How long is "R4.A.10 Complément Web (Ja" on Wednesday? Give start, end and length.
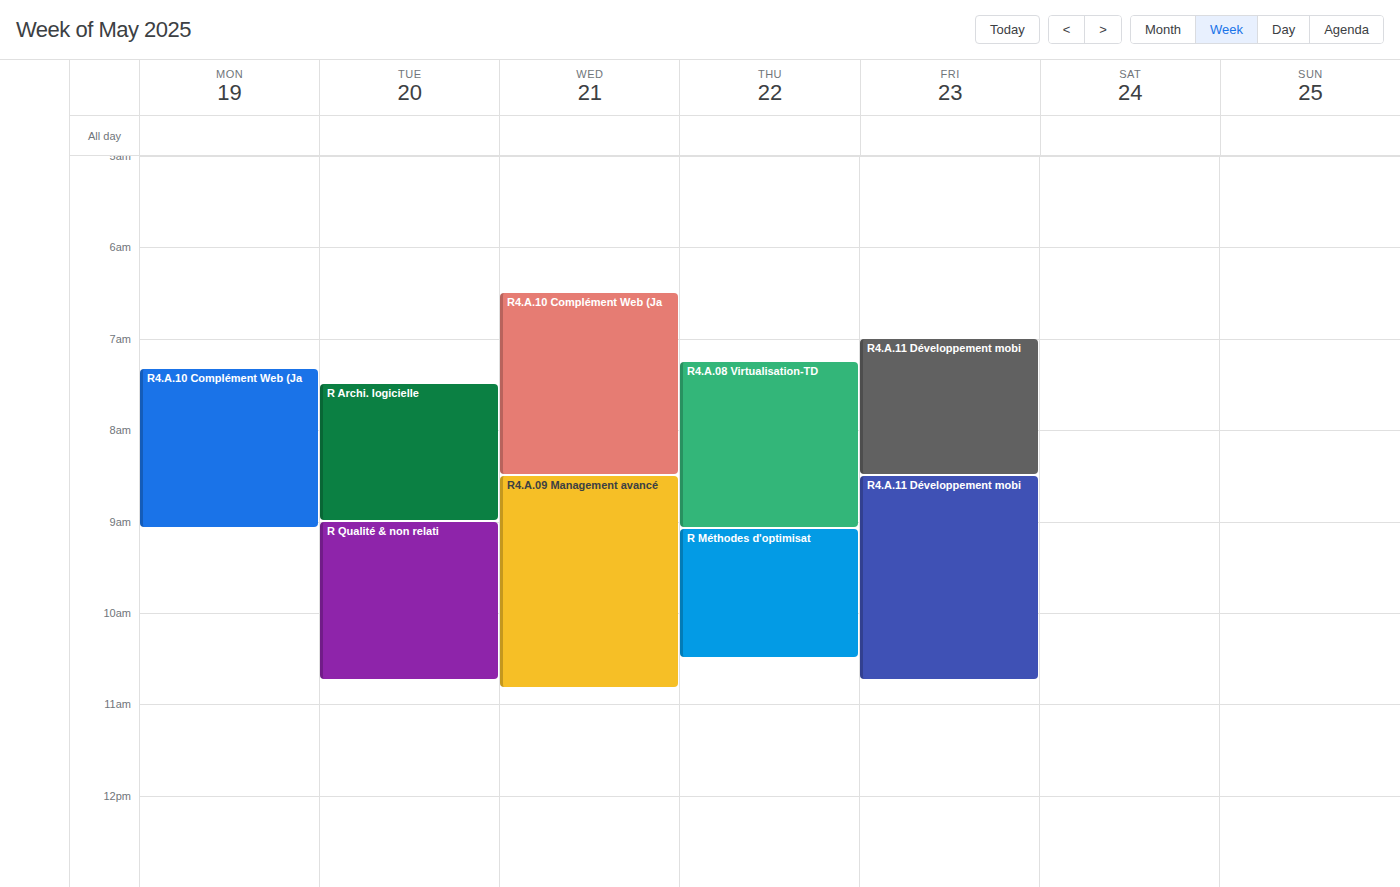
6:30 AM to 8:30 AM, 2 hours